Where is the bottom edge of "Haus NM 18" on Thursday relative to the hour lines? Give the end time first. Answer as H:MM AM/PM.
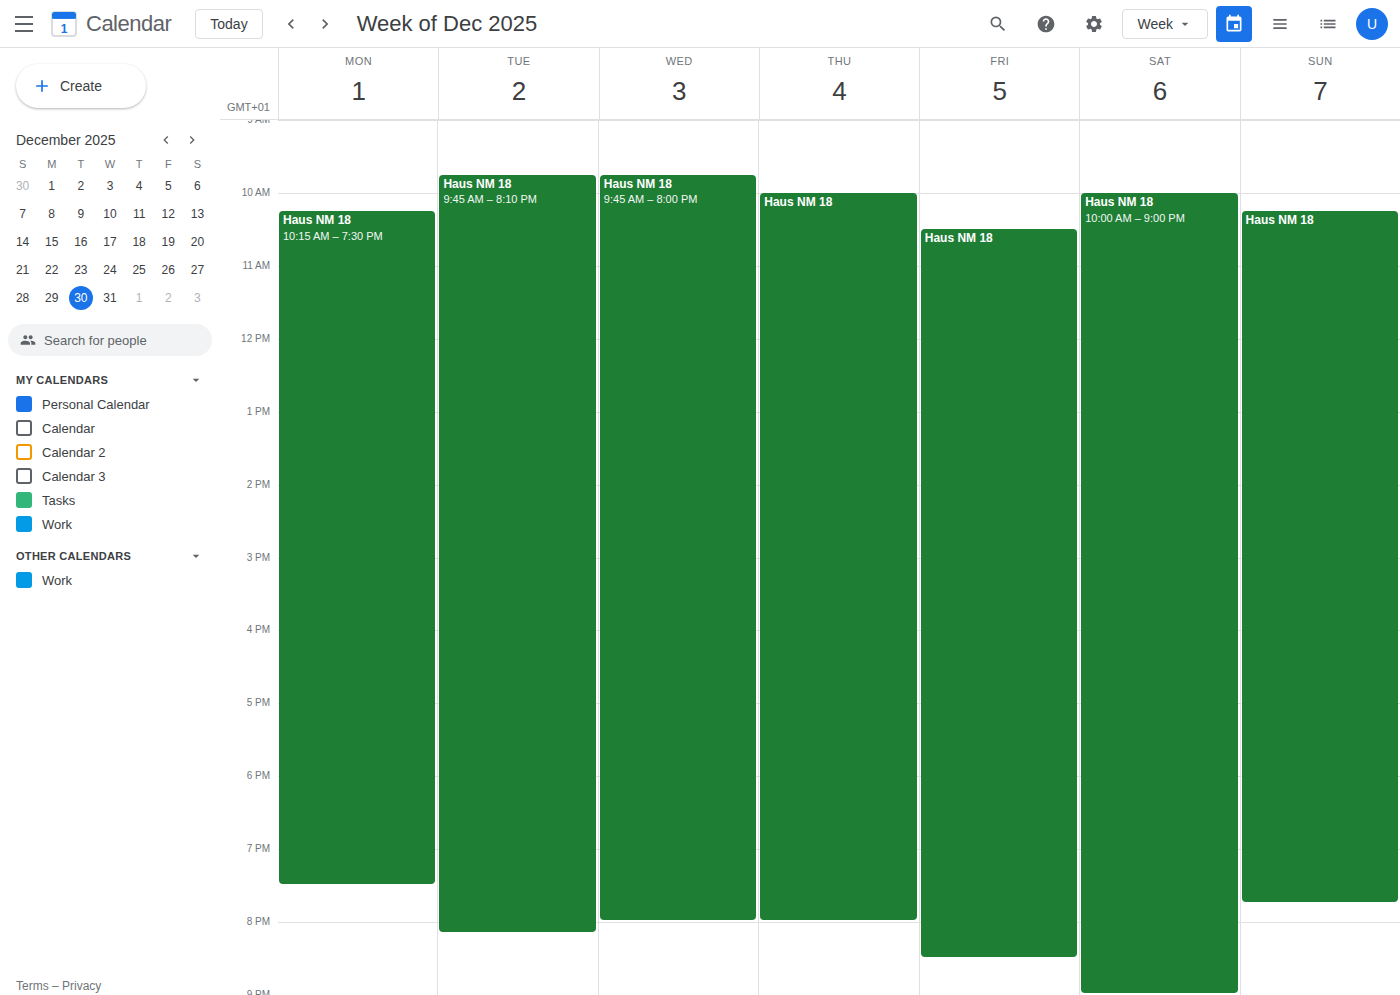
8:00 PM -- exactly on the 8 PM line.